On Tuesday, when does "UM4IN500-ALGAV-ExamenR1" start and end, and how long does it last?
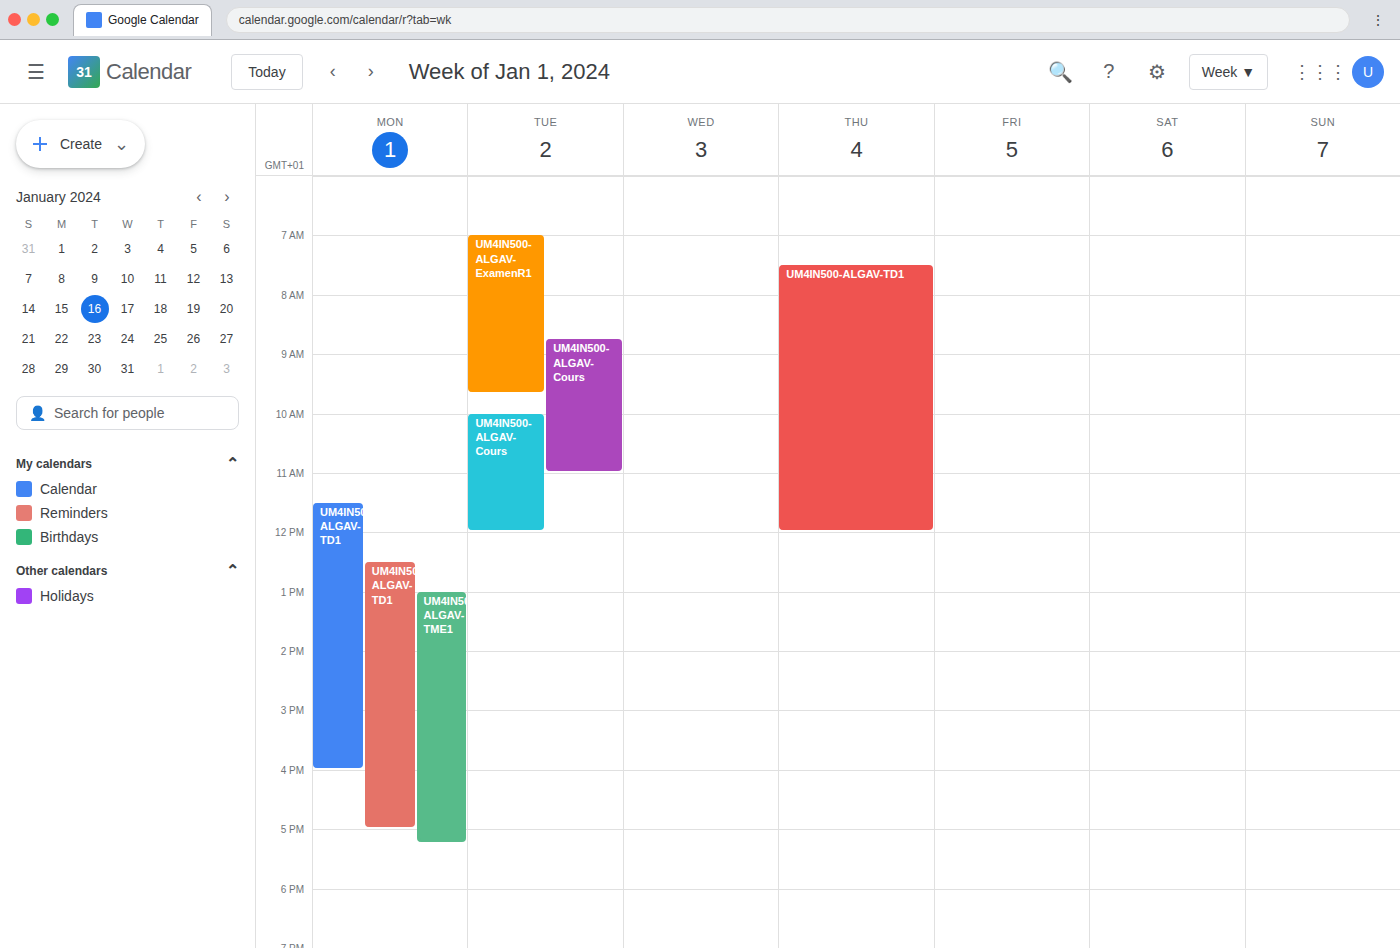
7:00 AM to 9:40 AM, 2 hours 40 minutes